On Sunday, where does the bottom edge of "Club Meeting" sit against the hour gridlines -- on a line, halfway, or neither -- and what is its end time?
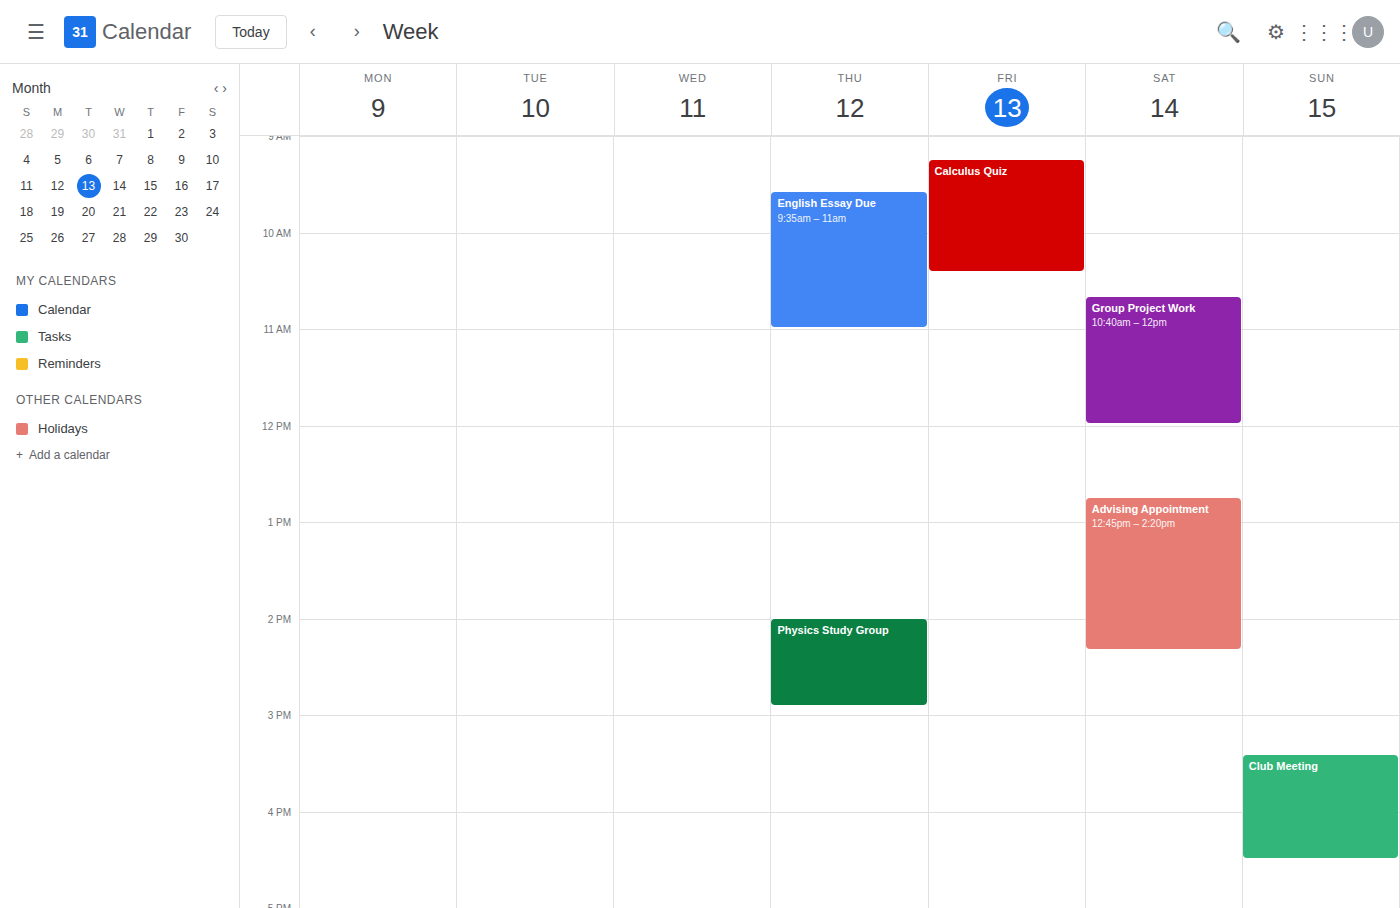
4:30 PM -- halfway between the 4 PM and 5 PM lines.